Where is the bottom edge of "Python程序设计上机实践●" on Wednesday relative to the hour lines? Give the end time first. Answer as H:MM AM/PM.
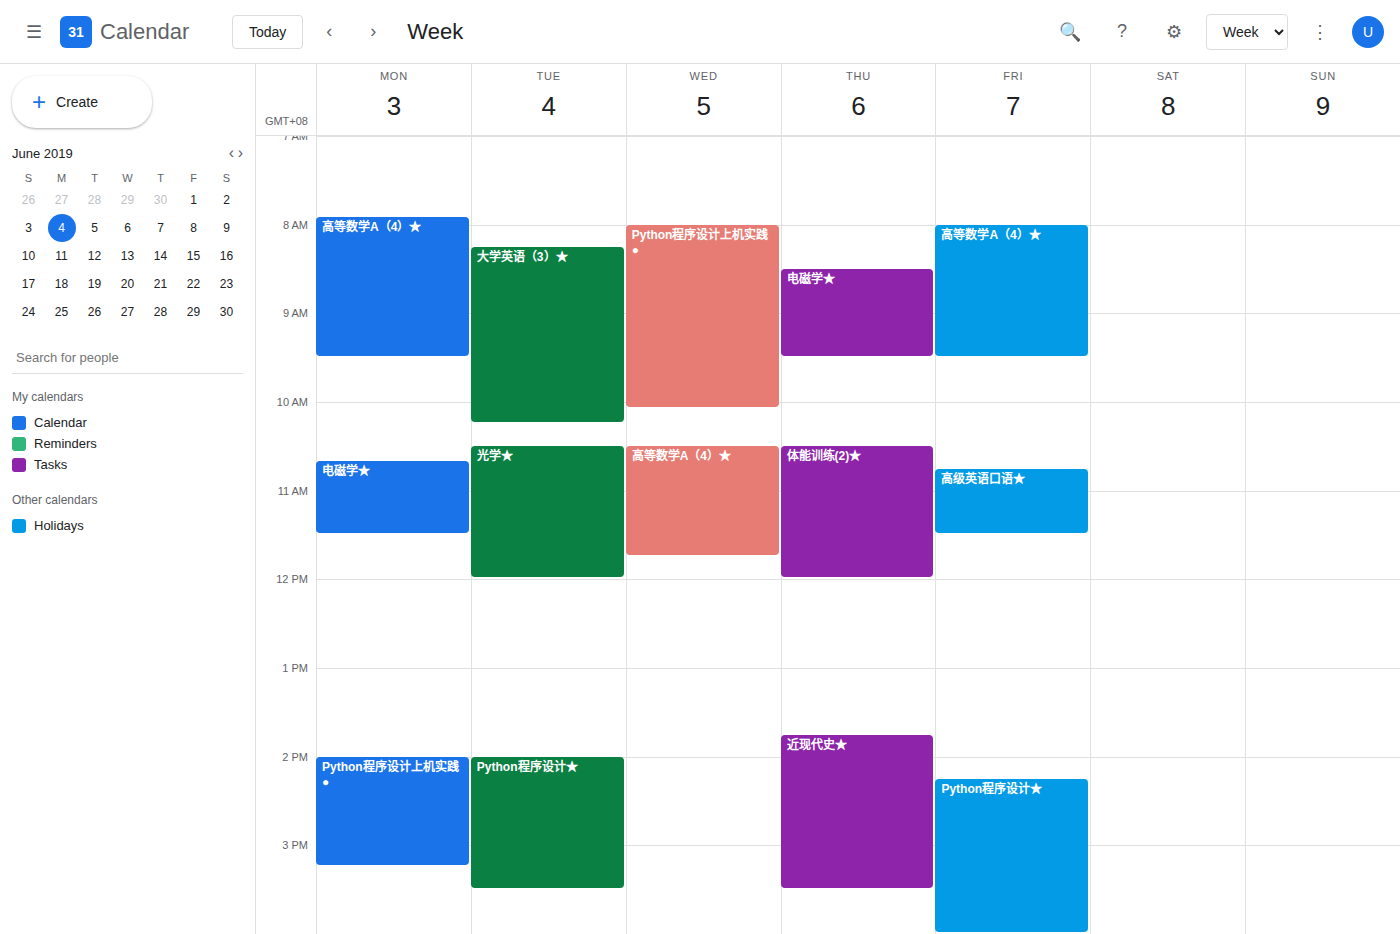
10:05 AM -- neither: 5 minutes below the 10 AM line and 55 minutes above the 11 AM line.